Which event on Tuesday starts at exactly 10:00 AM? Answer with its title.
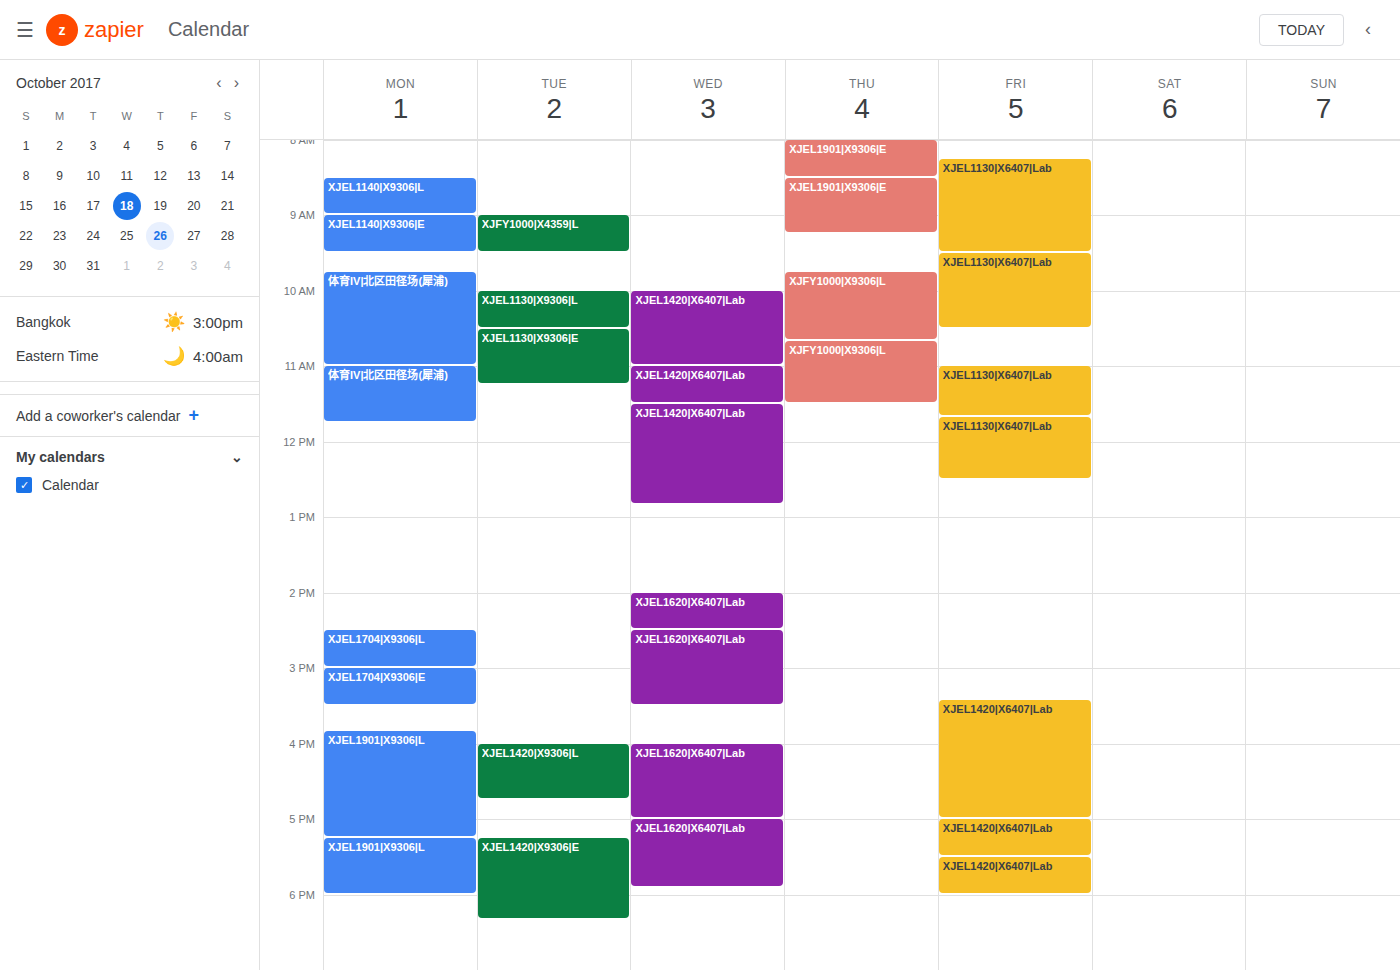
"XJEL1130|X9306|L"